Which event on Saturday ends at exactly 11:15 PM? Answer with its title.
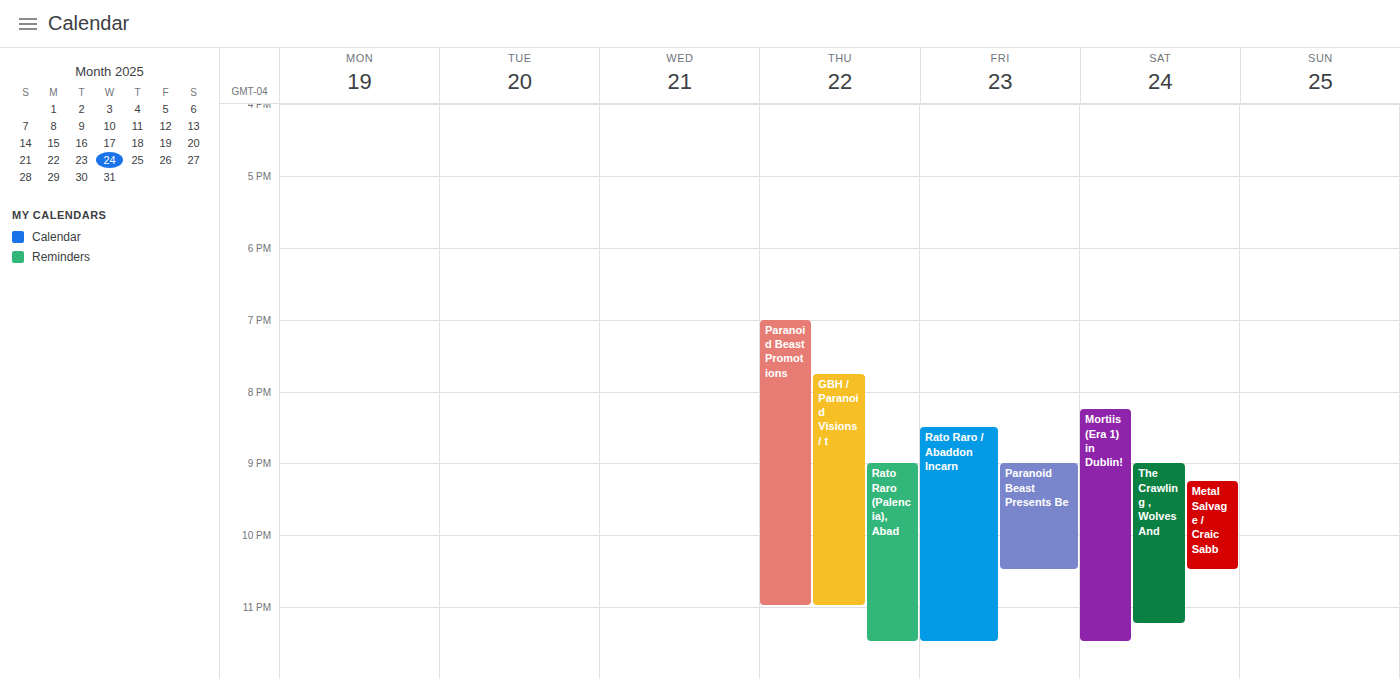
"The Crawling , Wolves And"